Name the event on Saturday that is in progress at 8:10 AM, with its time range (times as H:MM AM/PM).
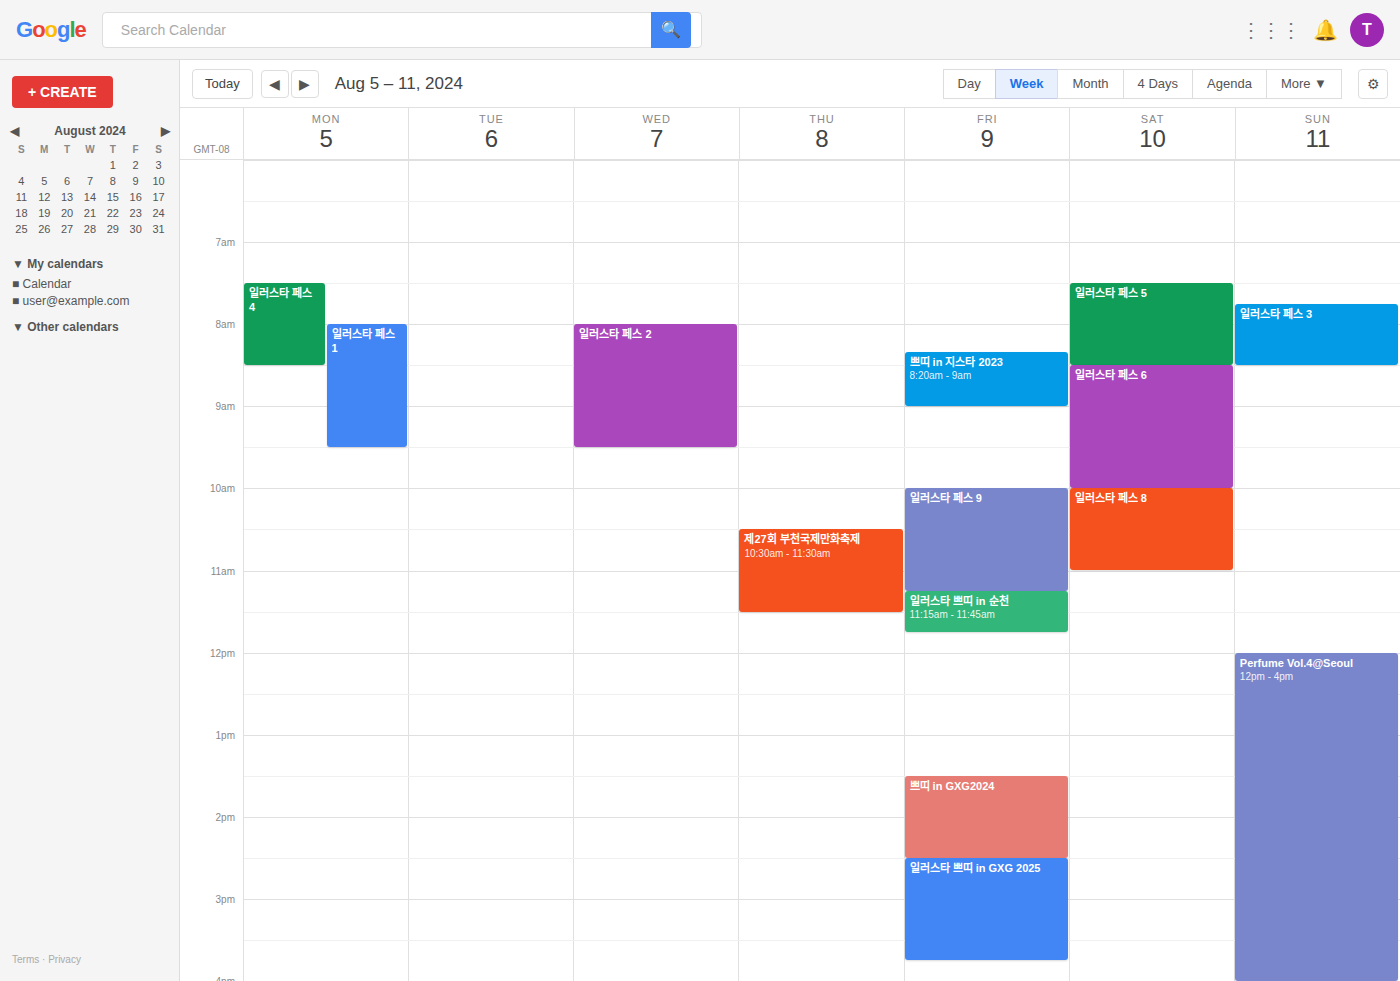
"일러스타 페스 5", 7:30 AM to 8:30 AM